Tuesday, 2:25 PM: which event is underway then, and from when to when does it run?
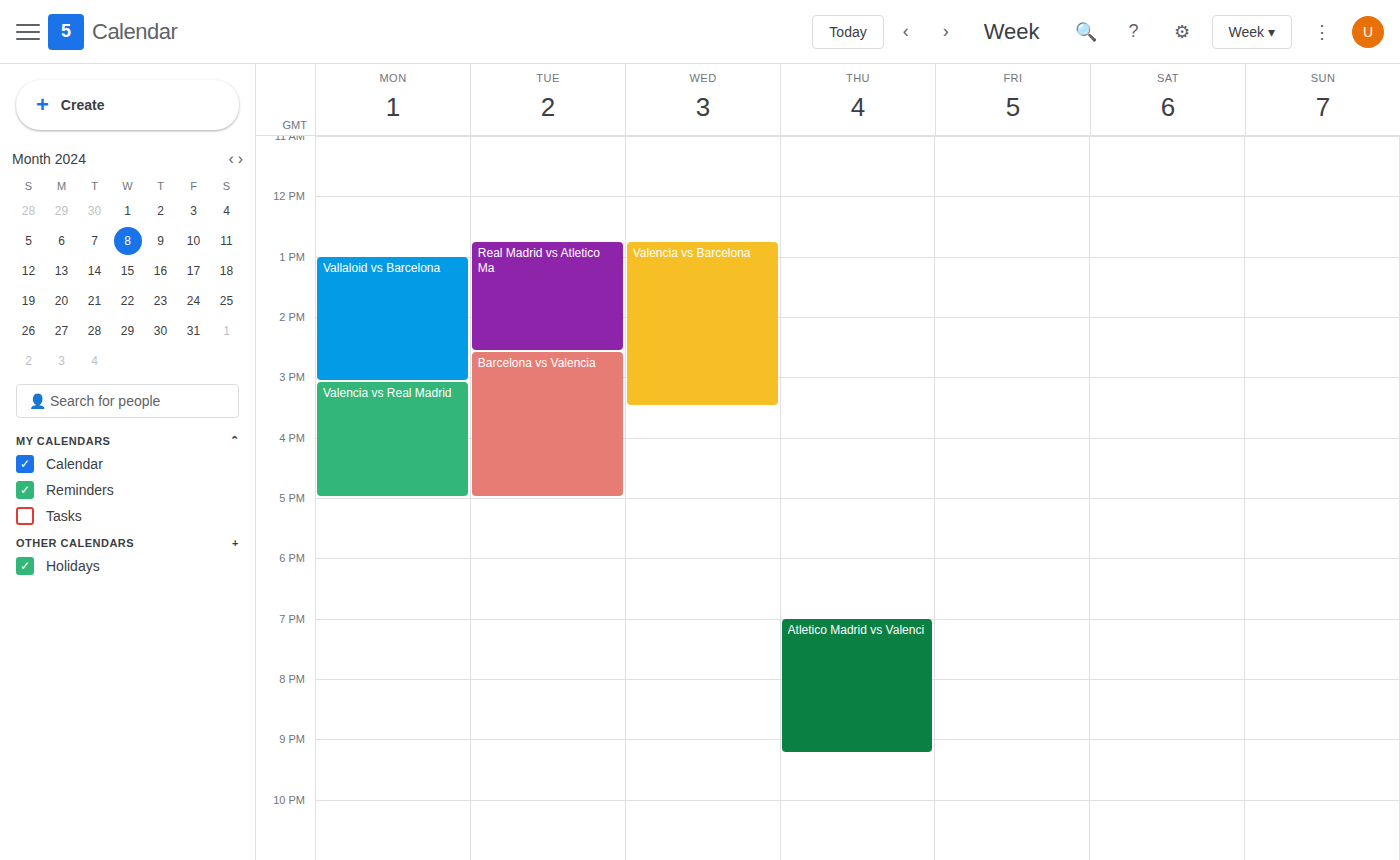
"Real Madrid vs Atletico Ma", 12:45 PM to 2:35 PM